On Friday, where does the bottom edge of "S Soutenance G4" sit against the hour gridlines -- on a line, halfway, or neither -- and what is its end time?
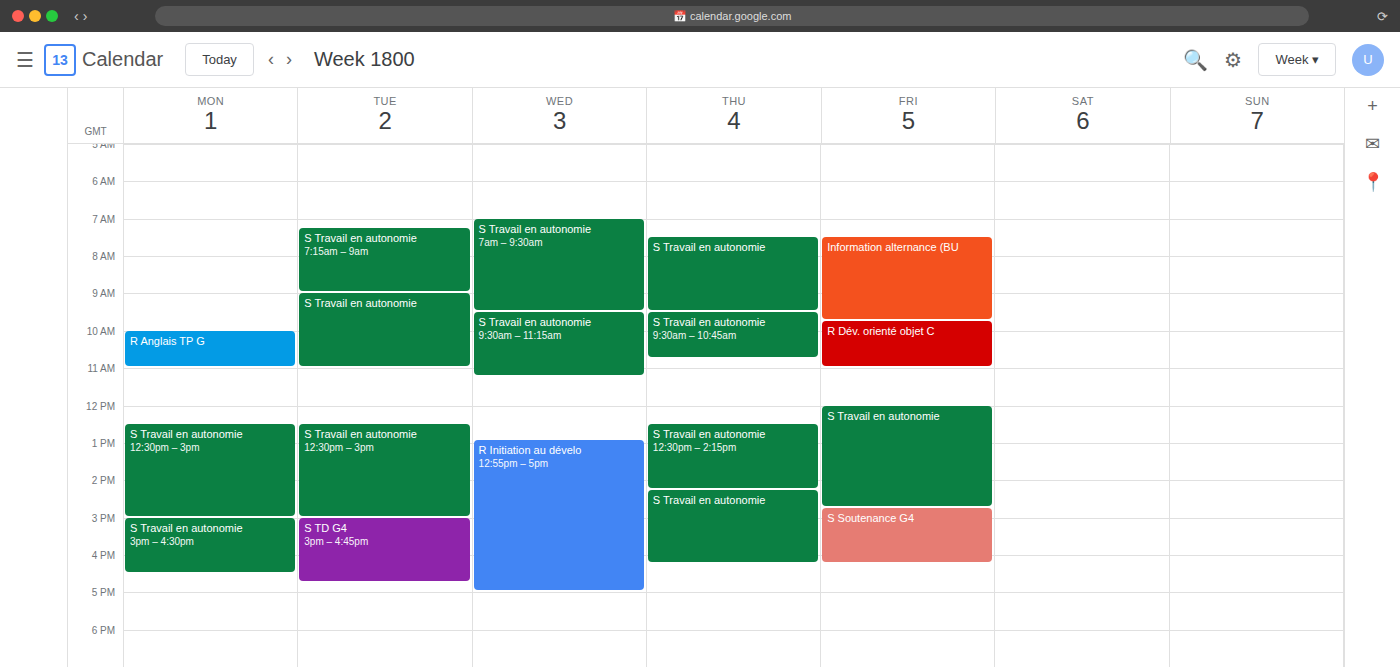
4:15 PM -- neither: a quarter of the way from the 4 PM line to the 5 PM line.